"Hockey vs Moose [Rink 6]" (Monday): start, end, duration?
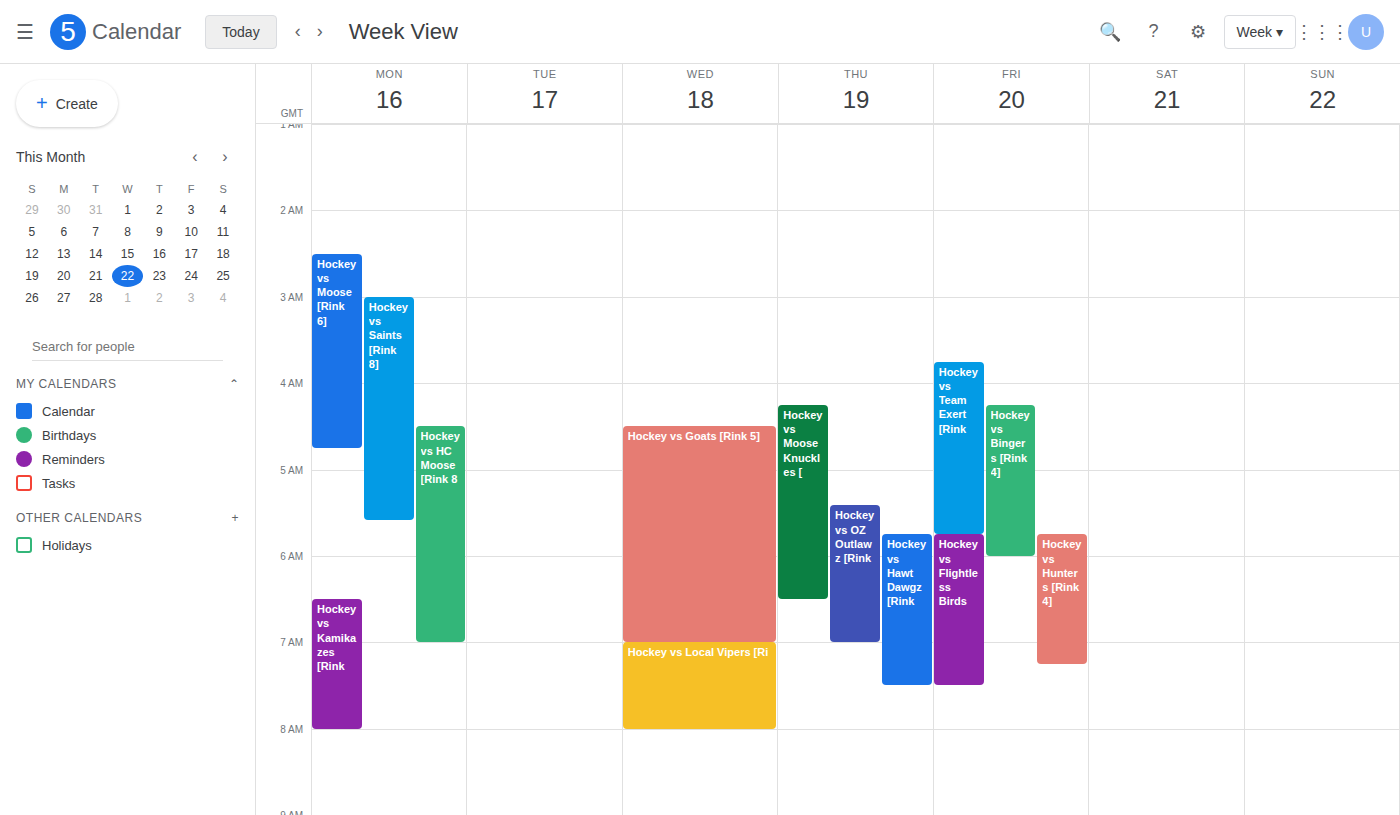
2:30 AM to 4:45 AM, 2 hours 15 minutes